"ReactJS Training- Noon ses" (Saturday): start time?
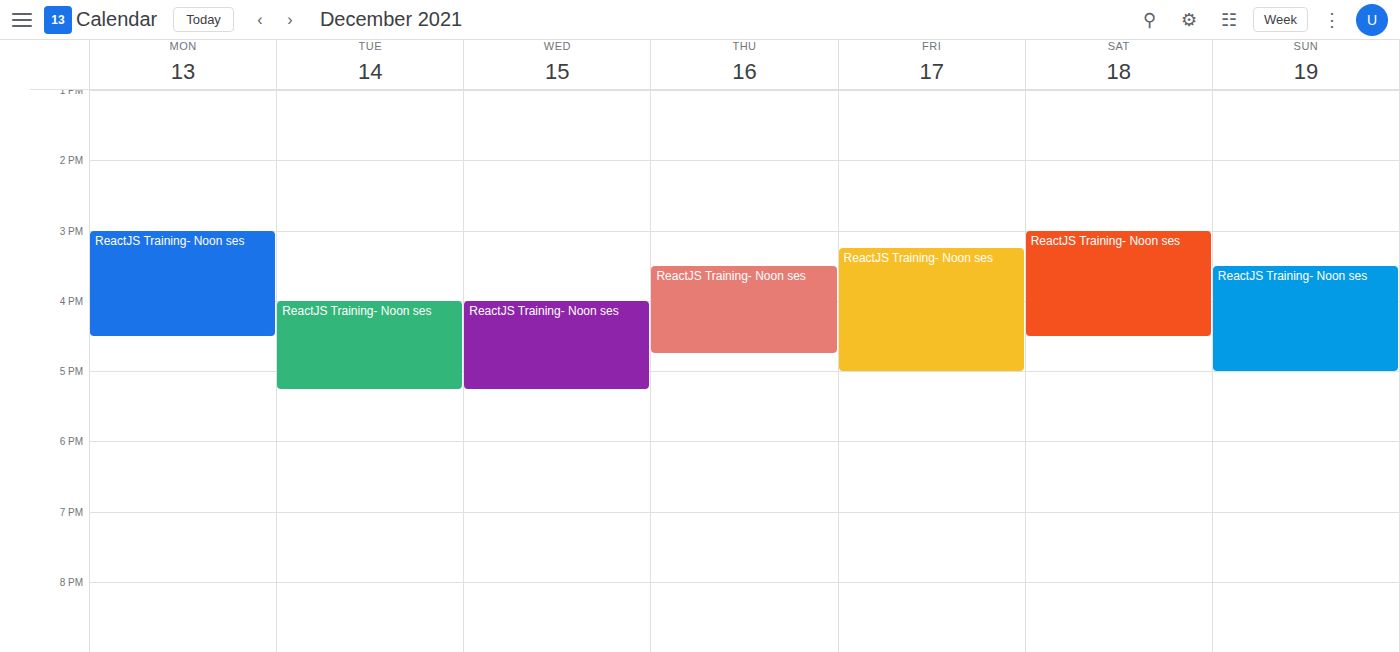
15:00